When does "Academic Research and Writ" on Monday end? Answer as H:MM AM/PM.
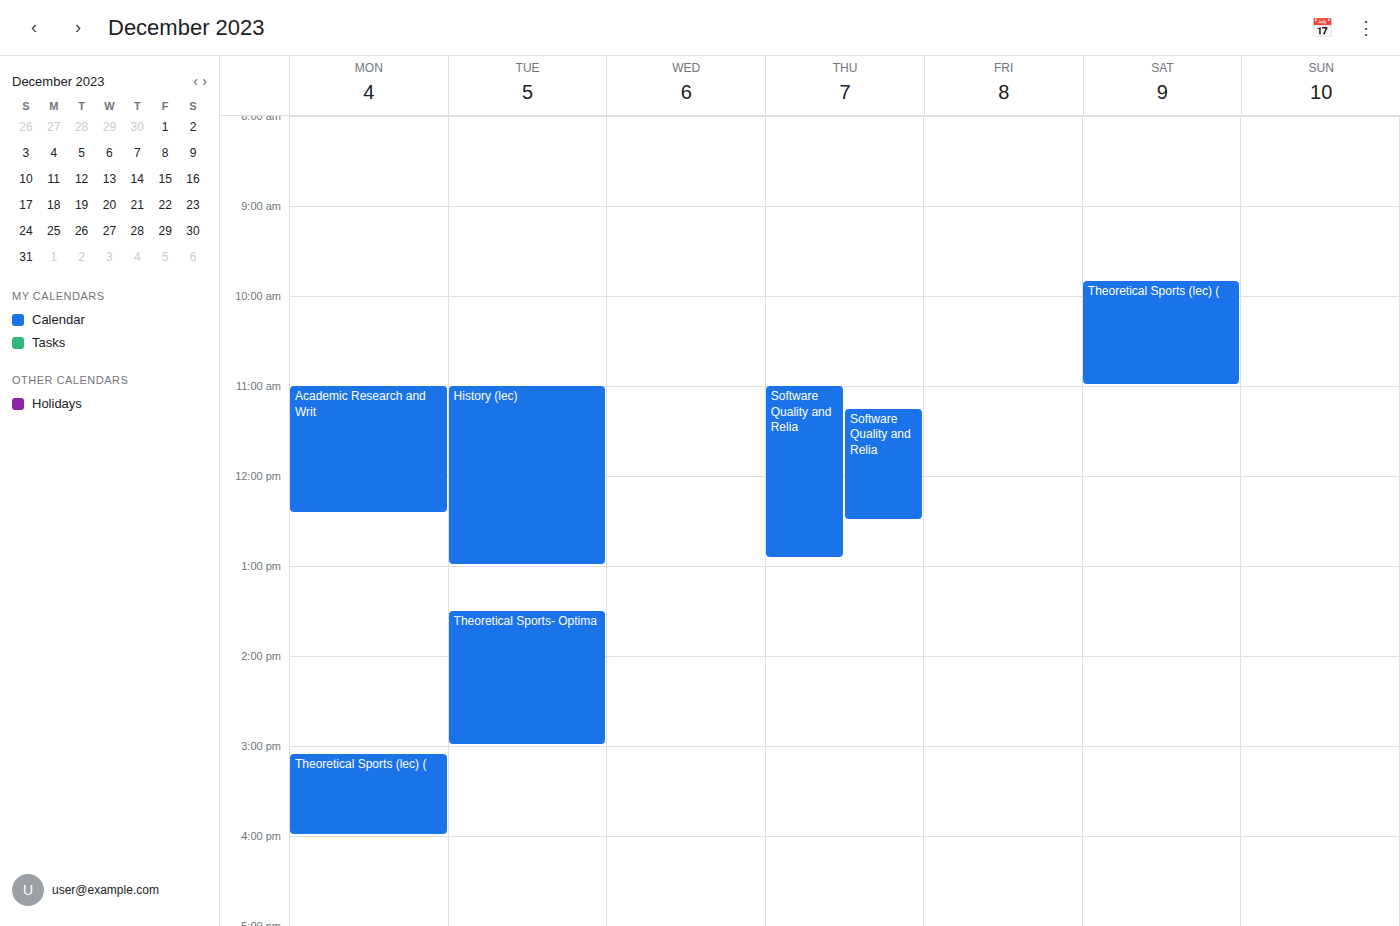
12:25 PM